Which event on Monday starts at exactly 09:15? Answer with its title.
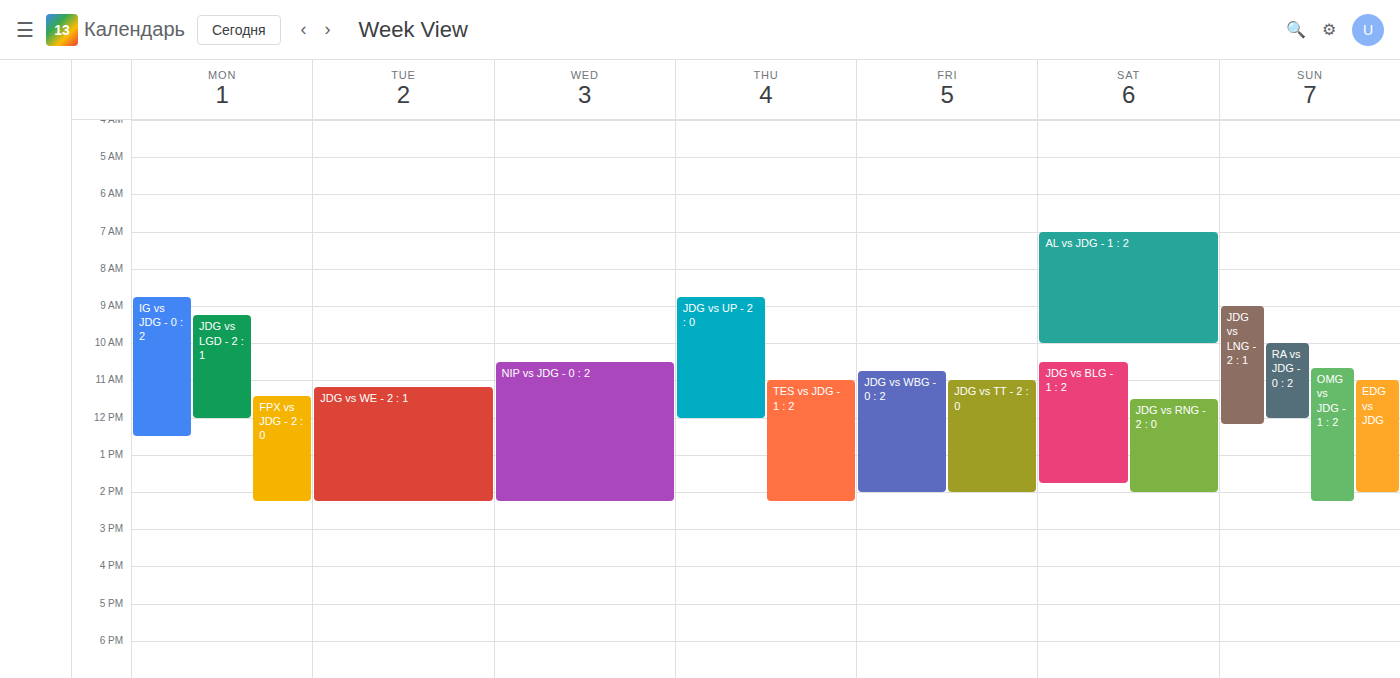
"JDG vs LGD - 2 : 1"